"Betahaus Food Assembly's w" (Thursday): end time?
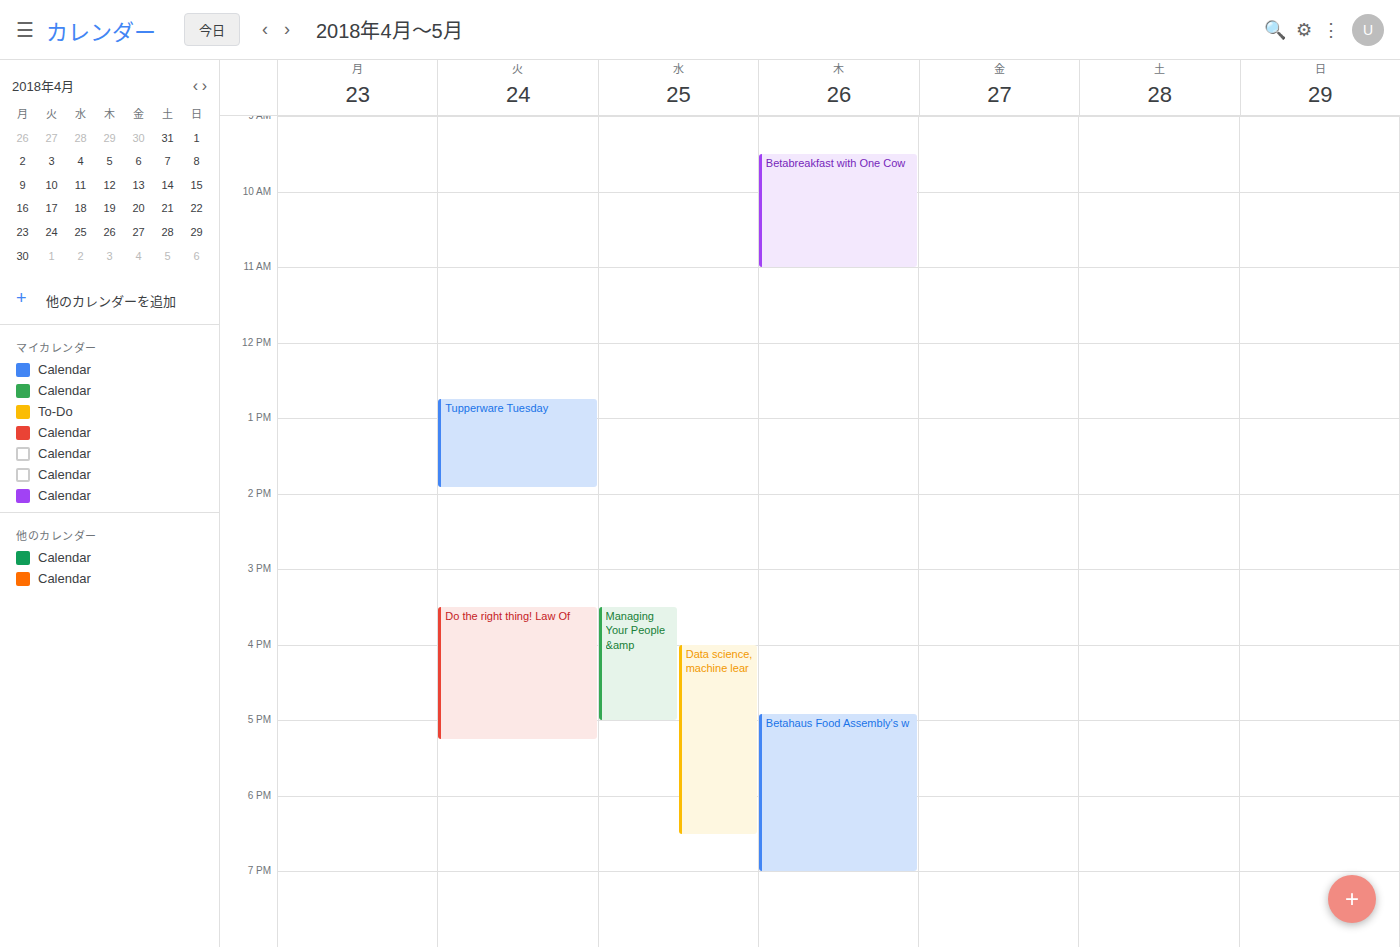
19:00